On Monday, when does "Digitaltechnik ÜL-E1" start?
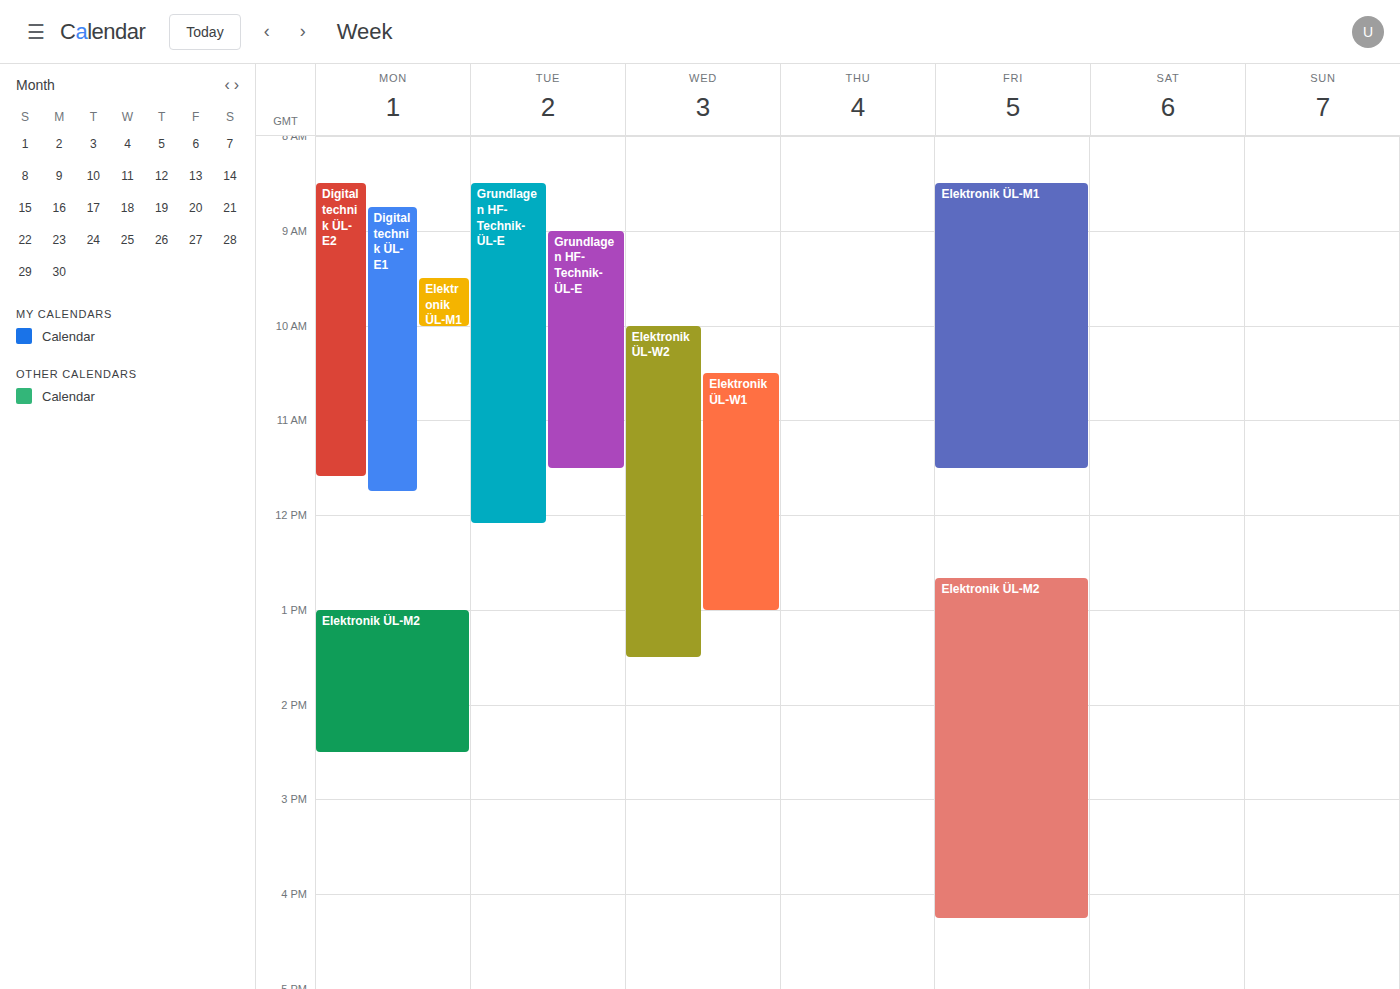
8:45 AM